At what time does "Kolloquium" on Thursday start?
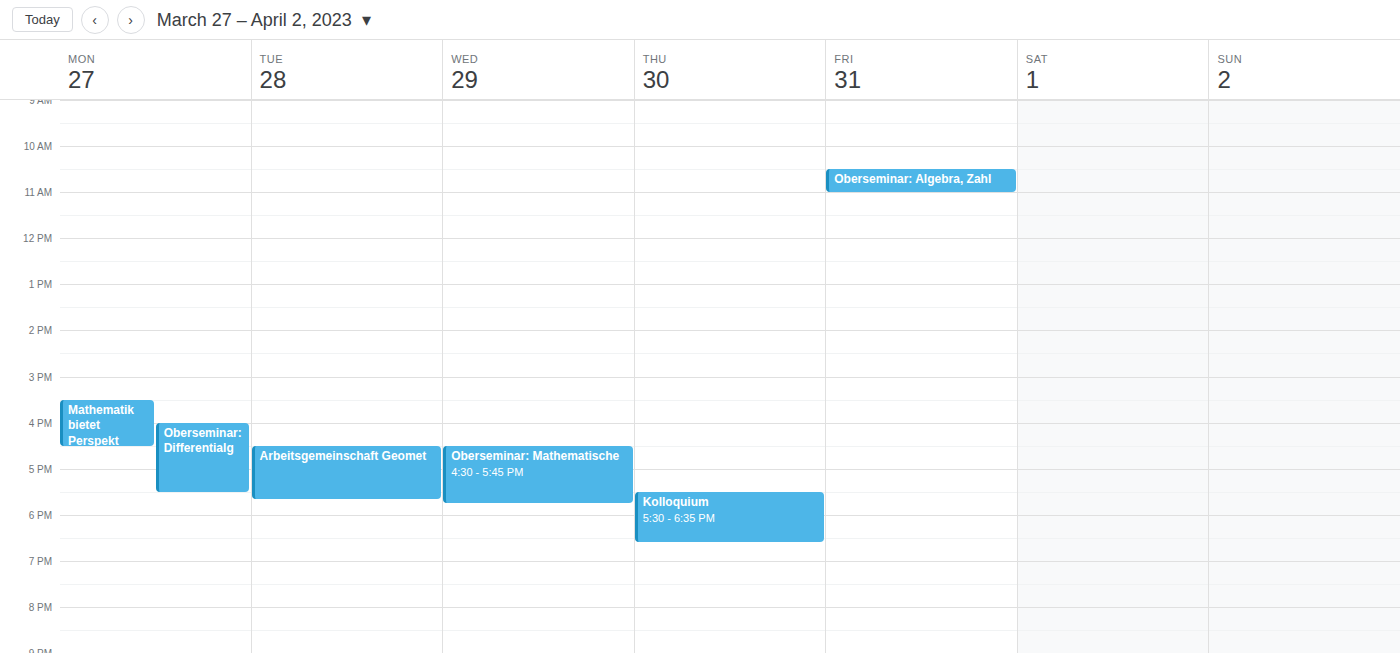
5:30 PM